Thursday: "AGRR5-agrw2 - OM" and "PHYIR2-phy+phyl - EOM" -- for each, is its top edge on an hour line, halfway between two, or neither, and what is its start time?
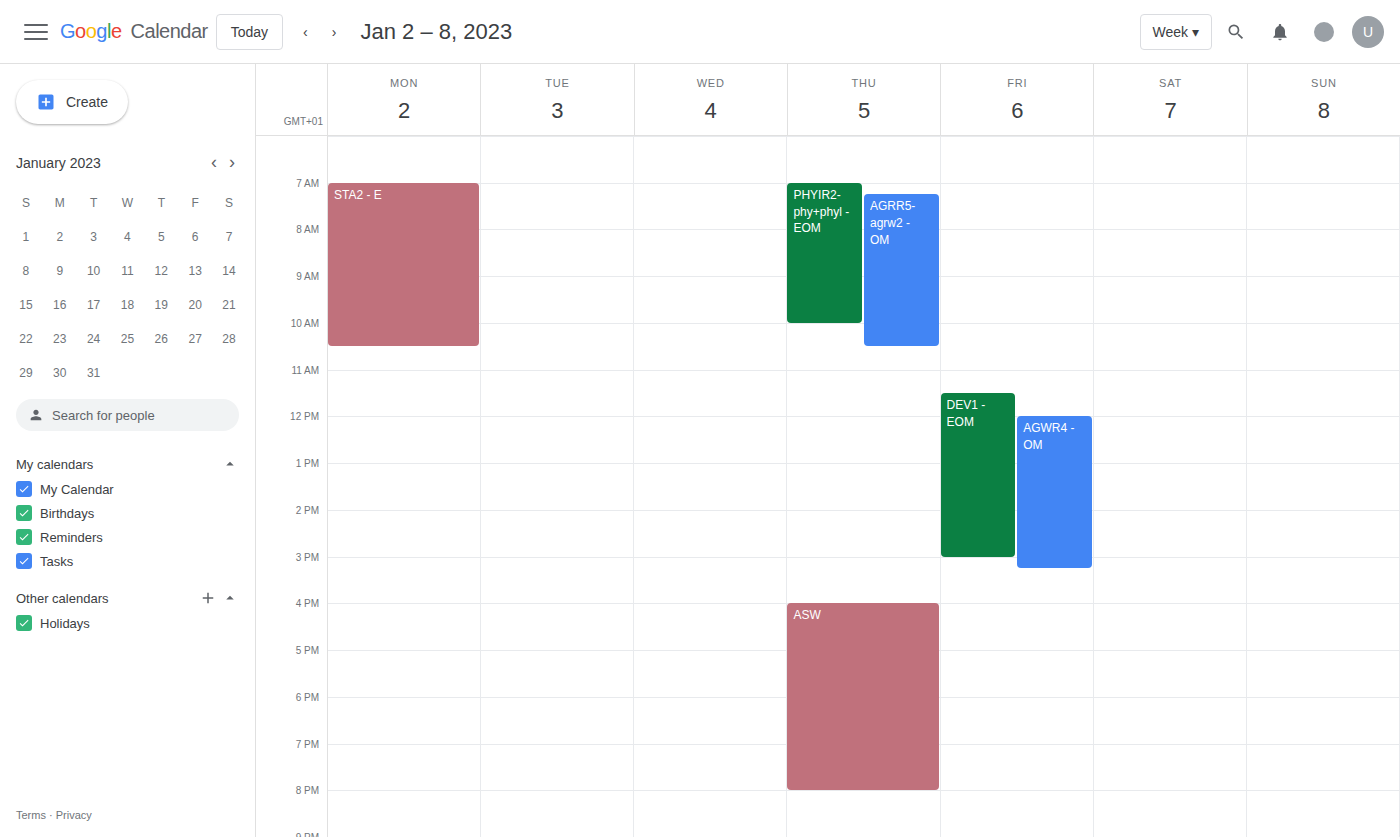
"AGRR5-agrw2 - OM": 7:15 AM, neither: a quarter of the way from the 7 AM line to the 8 AM line. "PHYIR2-phy+phyl - EOM": 7:00 AM, exactly on the 7 AM line.